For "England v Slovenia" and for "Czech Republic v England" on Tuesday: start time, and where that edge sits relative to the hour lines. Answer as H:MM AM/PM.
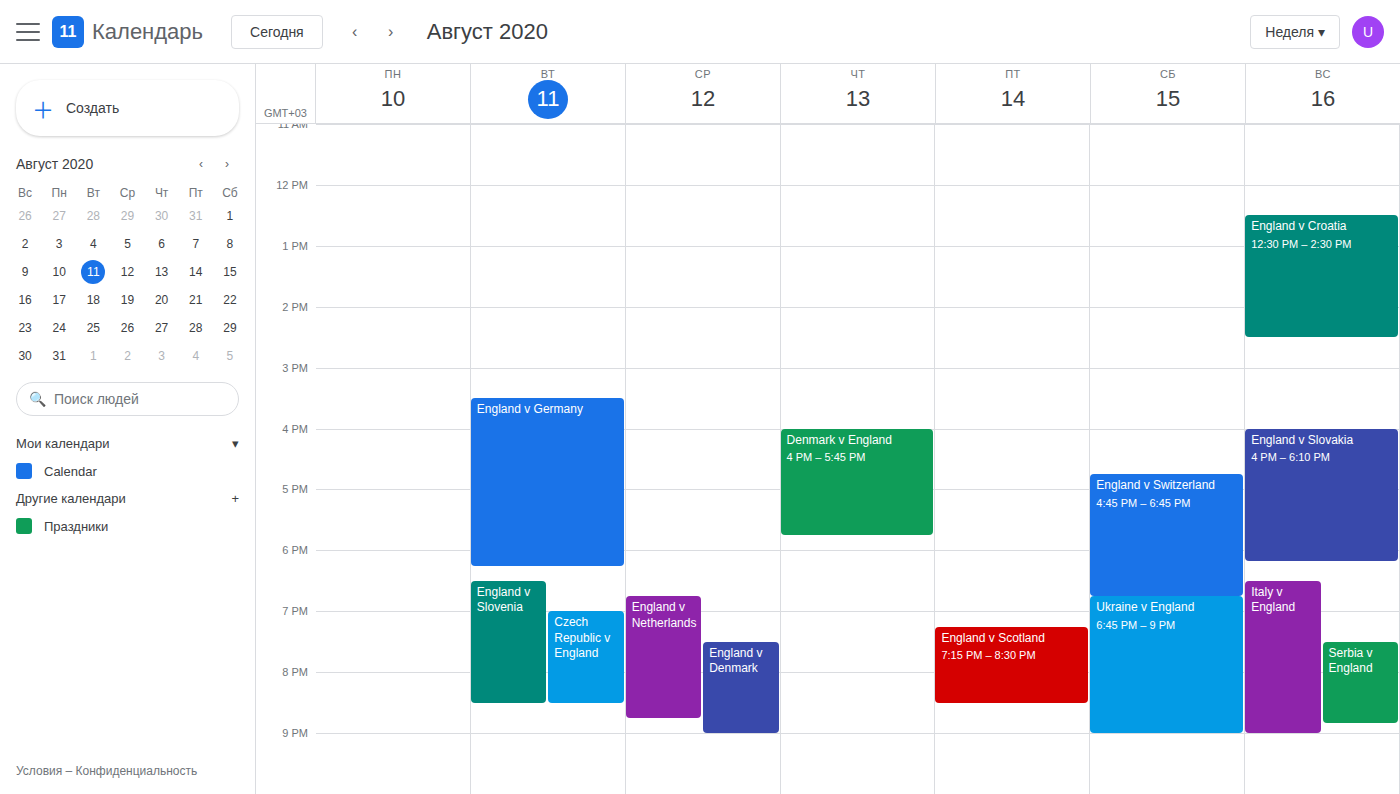
"England v Slovenia": 6:30 PM, halfway between the 6 PM and 7 PM lines. "Czech Republic v England": 7:00 PM, exactly on the 7 PM line.